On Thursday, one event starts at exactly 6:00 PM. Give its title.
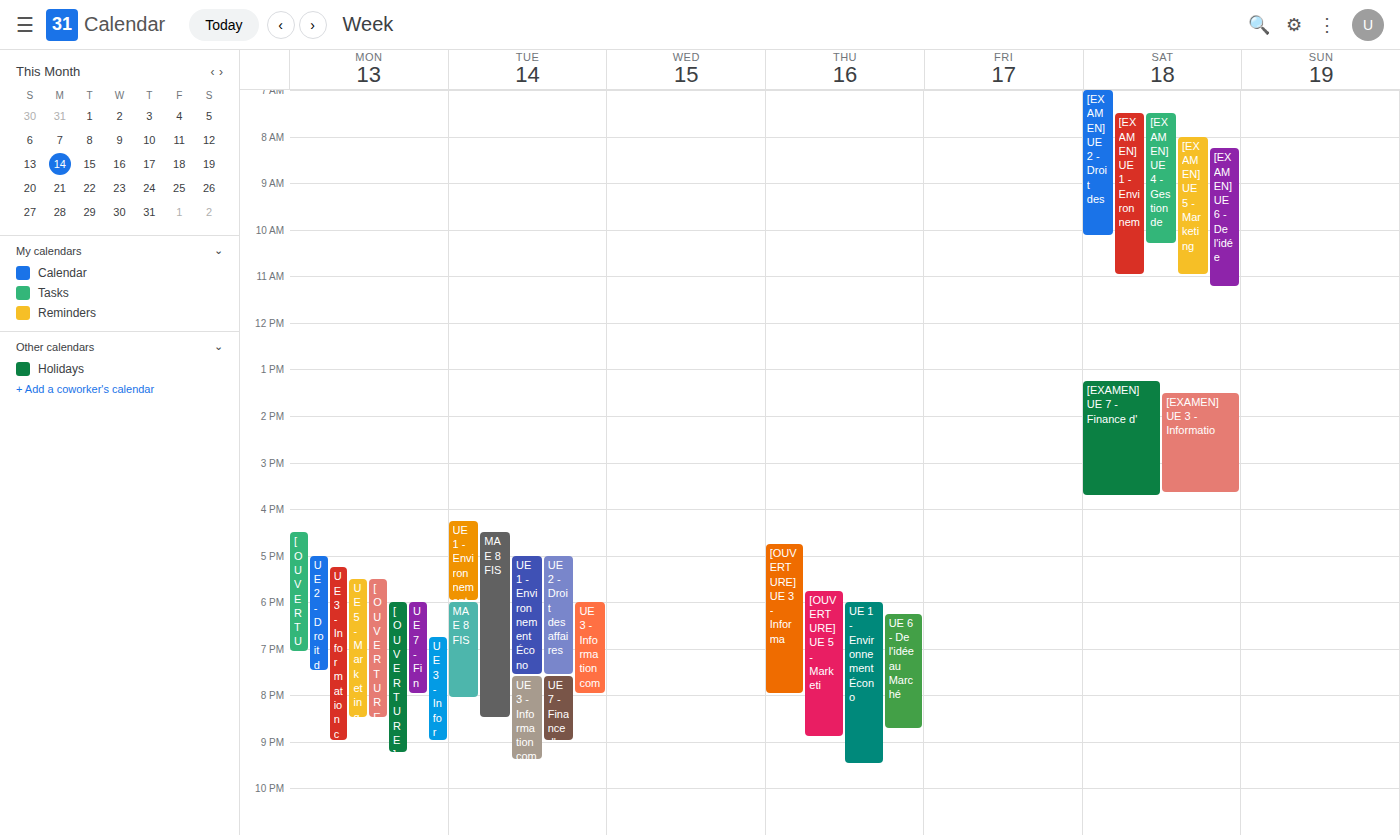
"UE 1 - Environnement Écono"